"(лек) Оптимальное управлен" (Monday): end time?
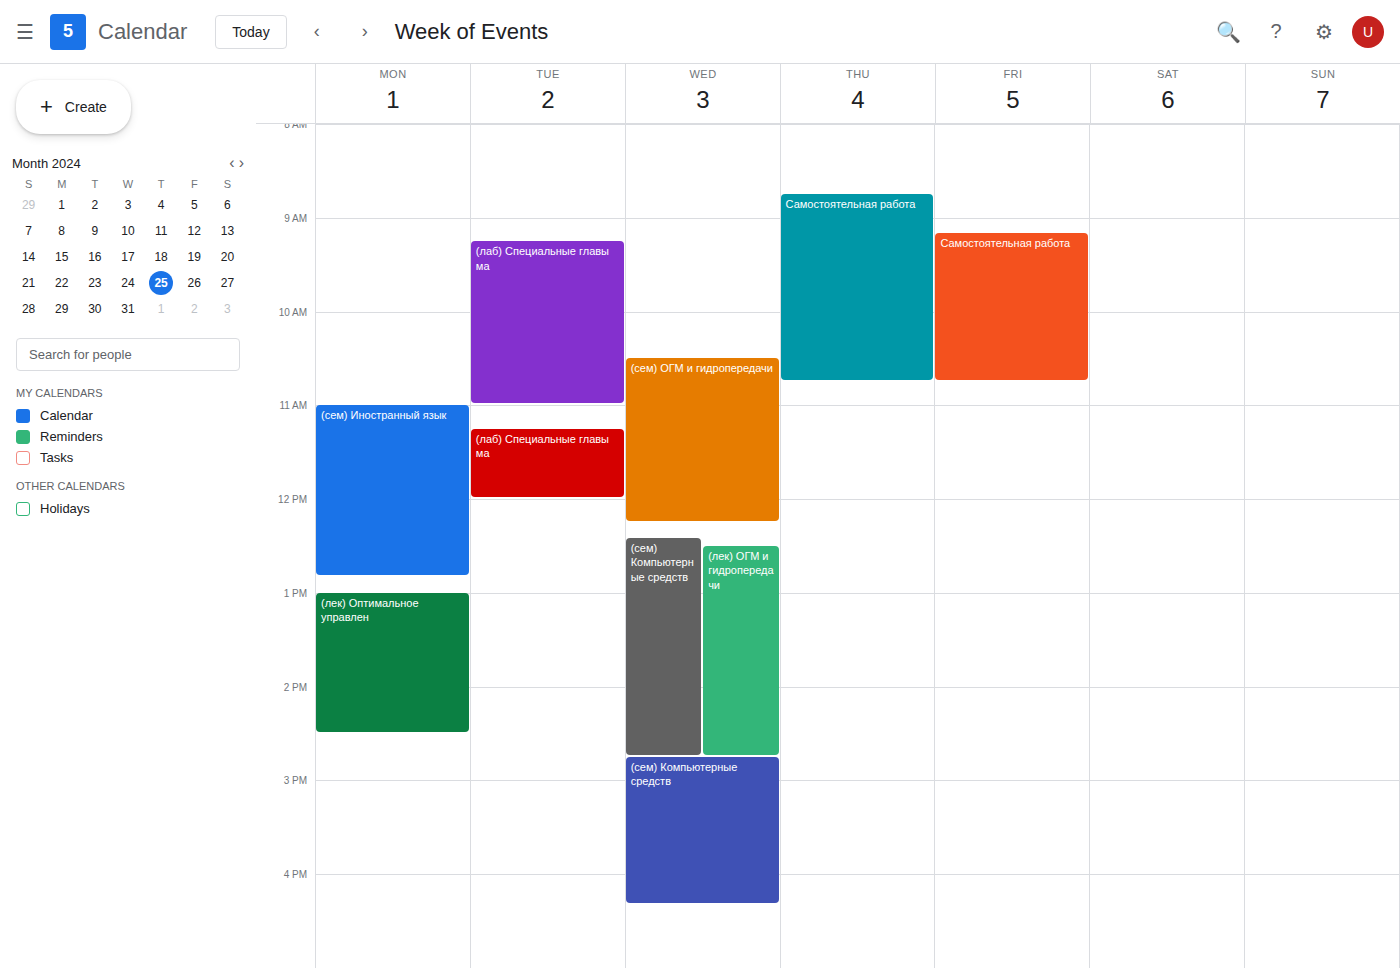
2:30 PM